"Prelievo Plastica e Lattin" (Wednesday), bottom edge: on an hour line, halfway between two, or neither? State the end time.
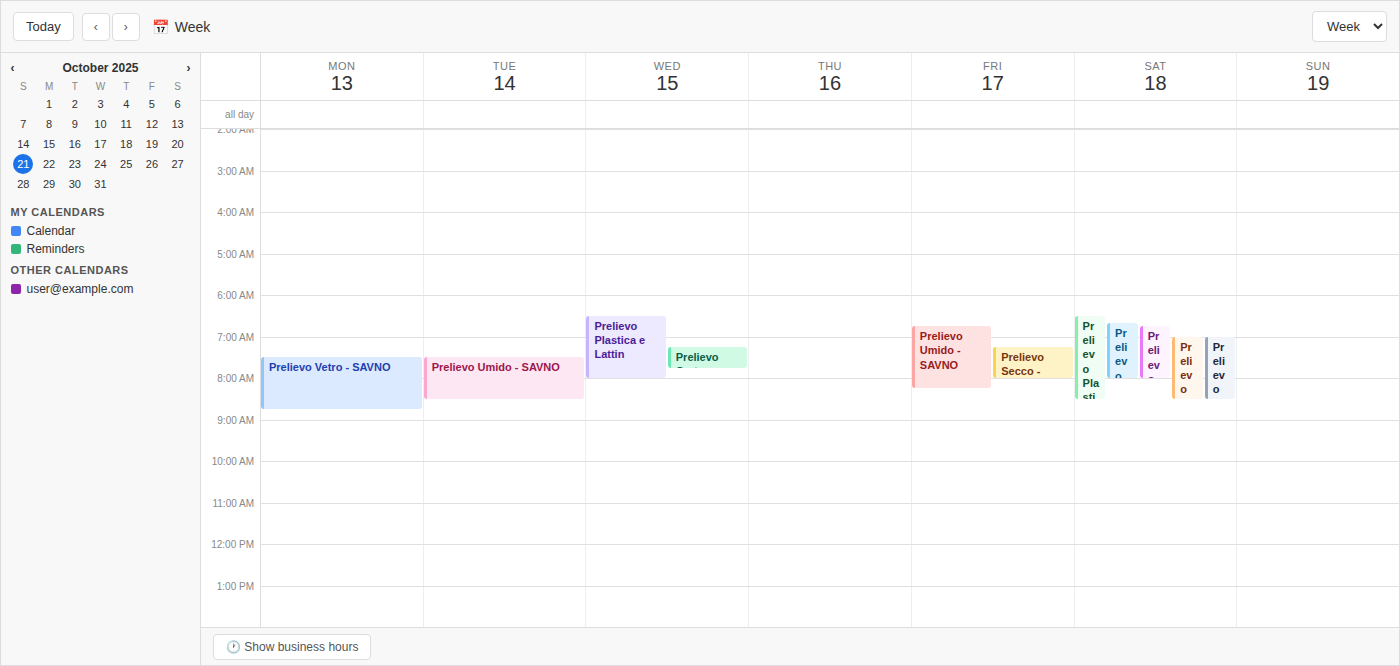
08:00 -- exactly on the 08:00 line.